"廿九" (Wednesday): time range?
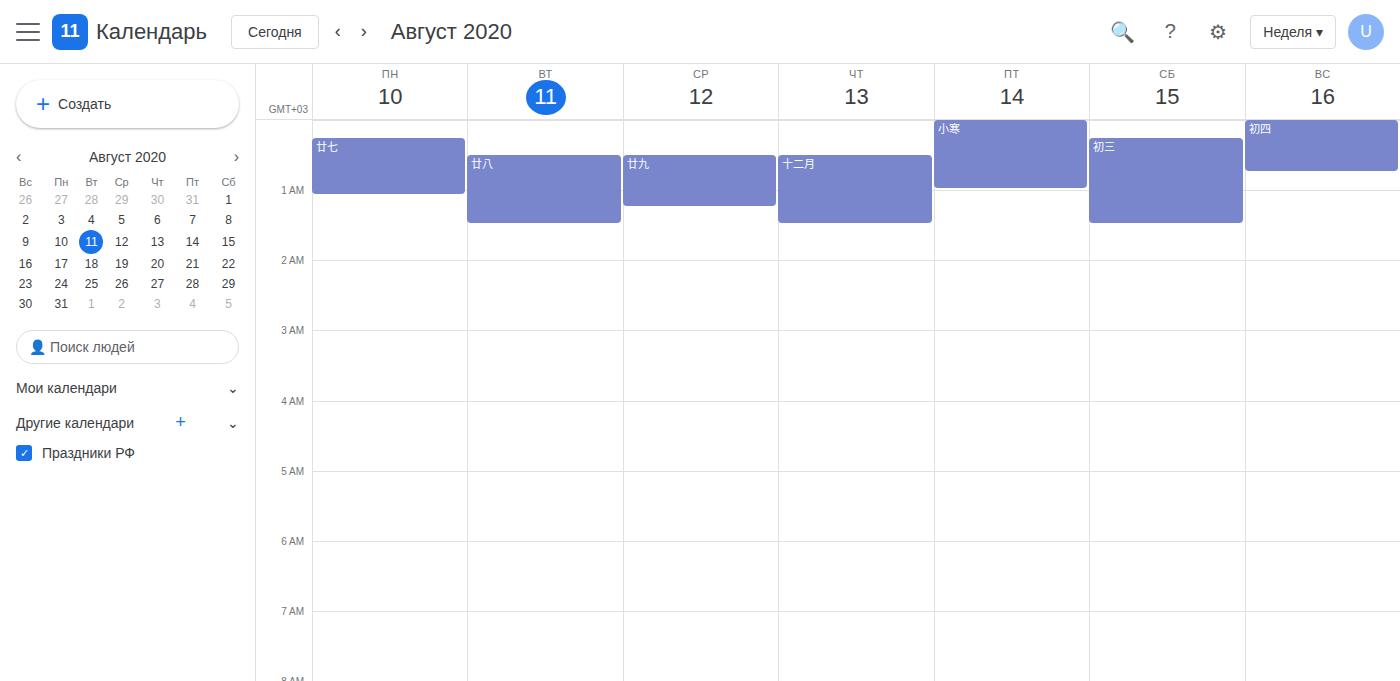
12:30 AM to 1:15 AM